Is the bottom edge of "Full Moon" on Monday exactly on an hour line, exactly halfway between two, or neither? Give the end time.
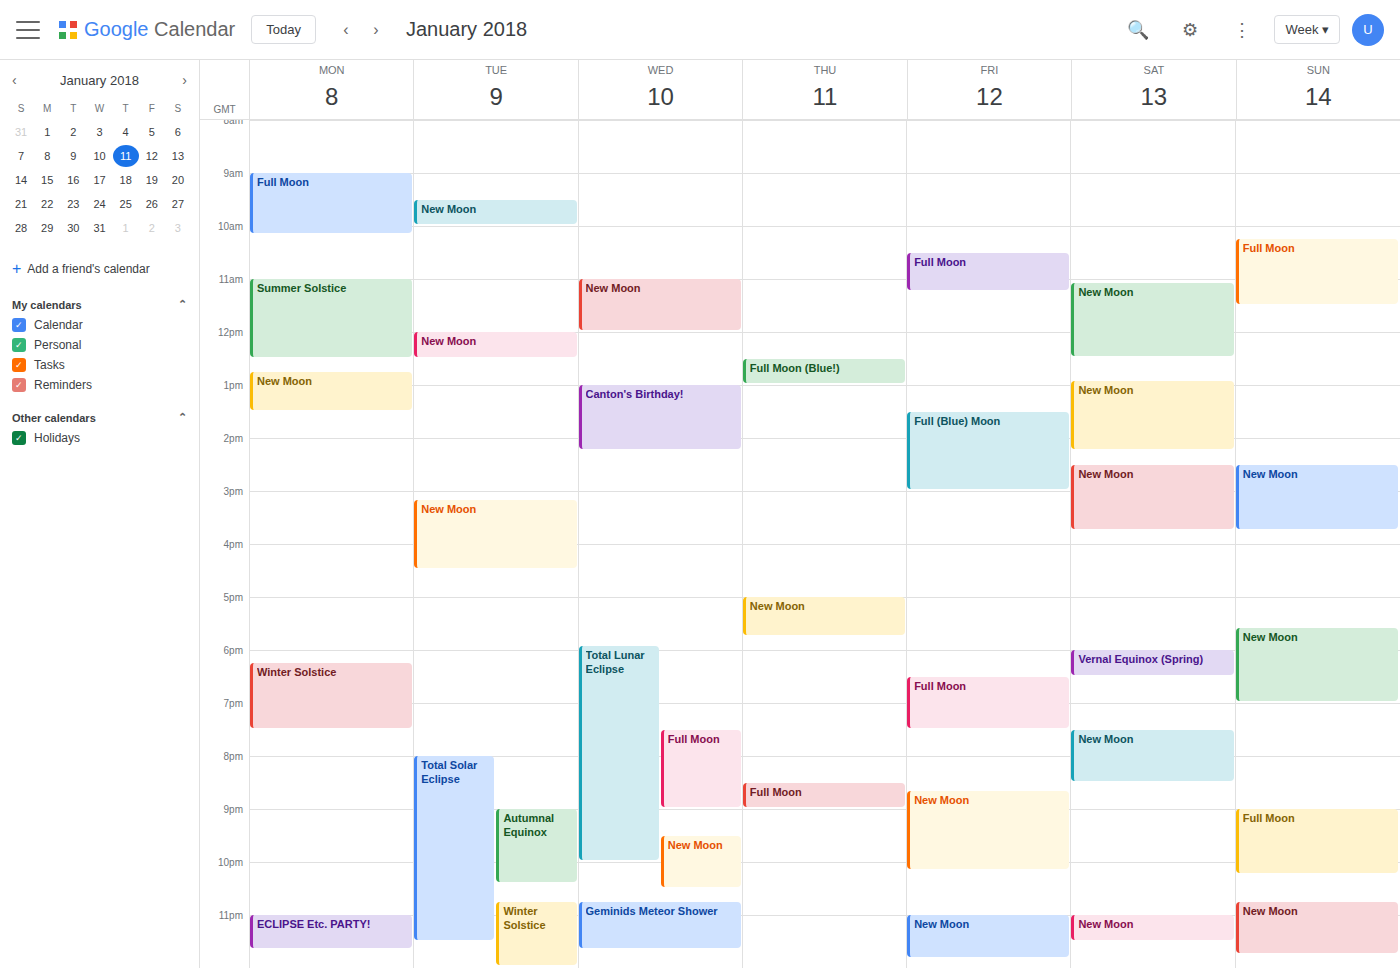
10:10 AM -- neither: 10 minutes below the 10 AM line and 50 minutes above the 11 AM line.